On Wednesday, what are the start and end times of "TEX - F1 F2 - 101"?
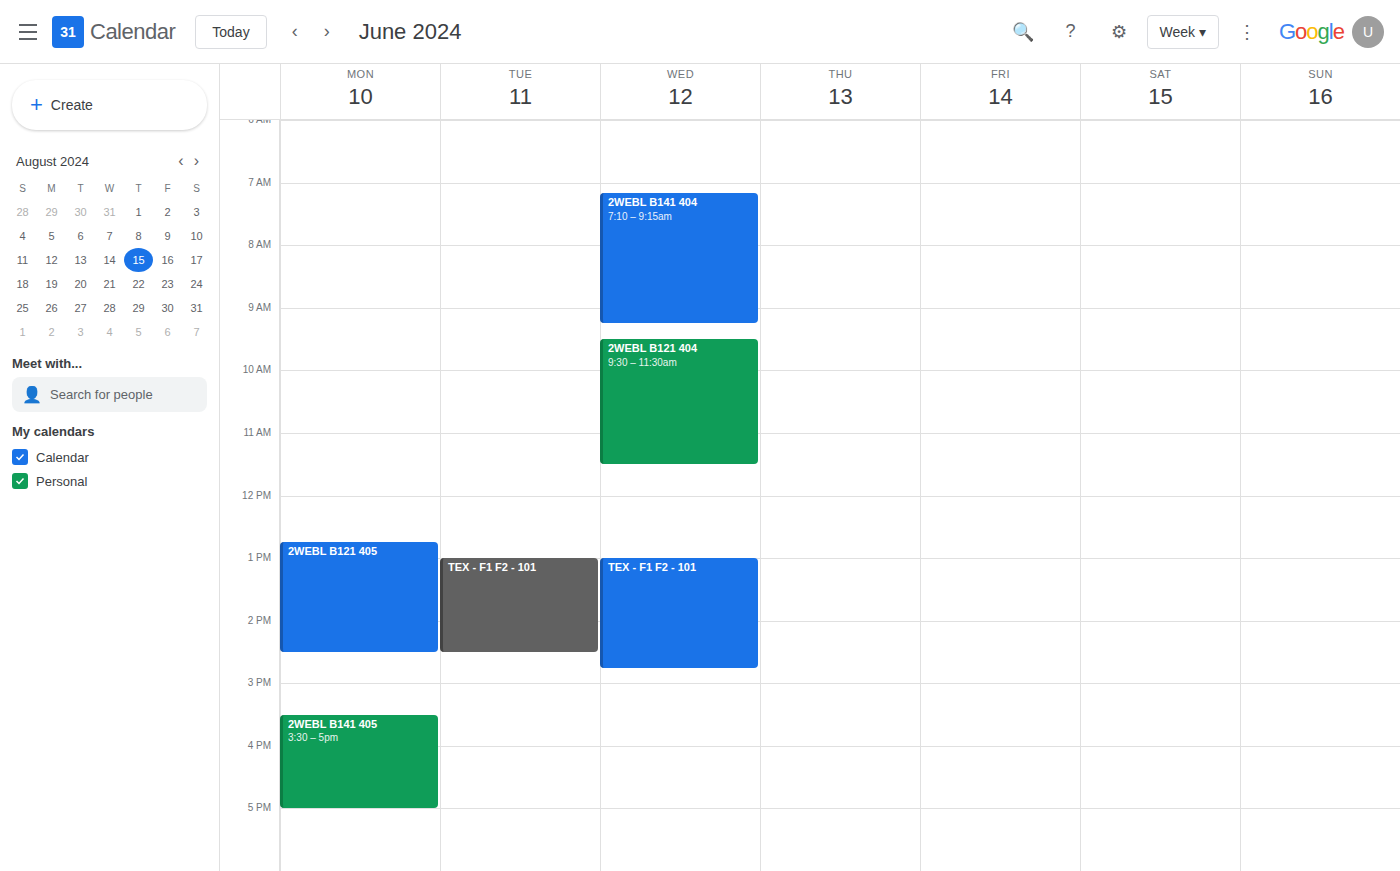
1:00 PM to 2:45 PM